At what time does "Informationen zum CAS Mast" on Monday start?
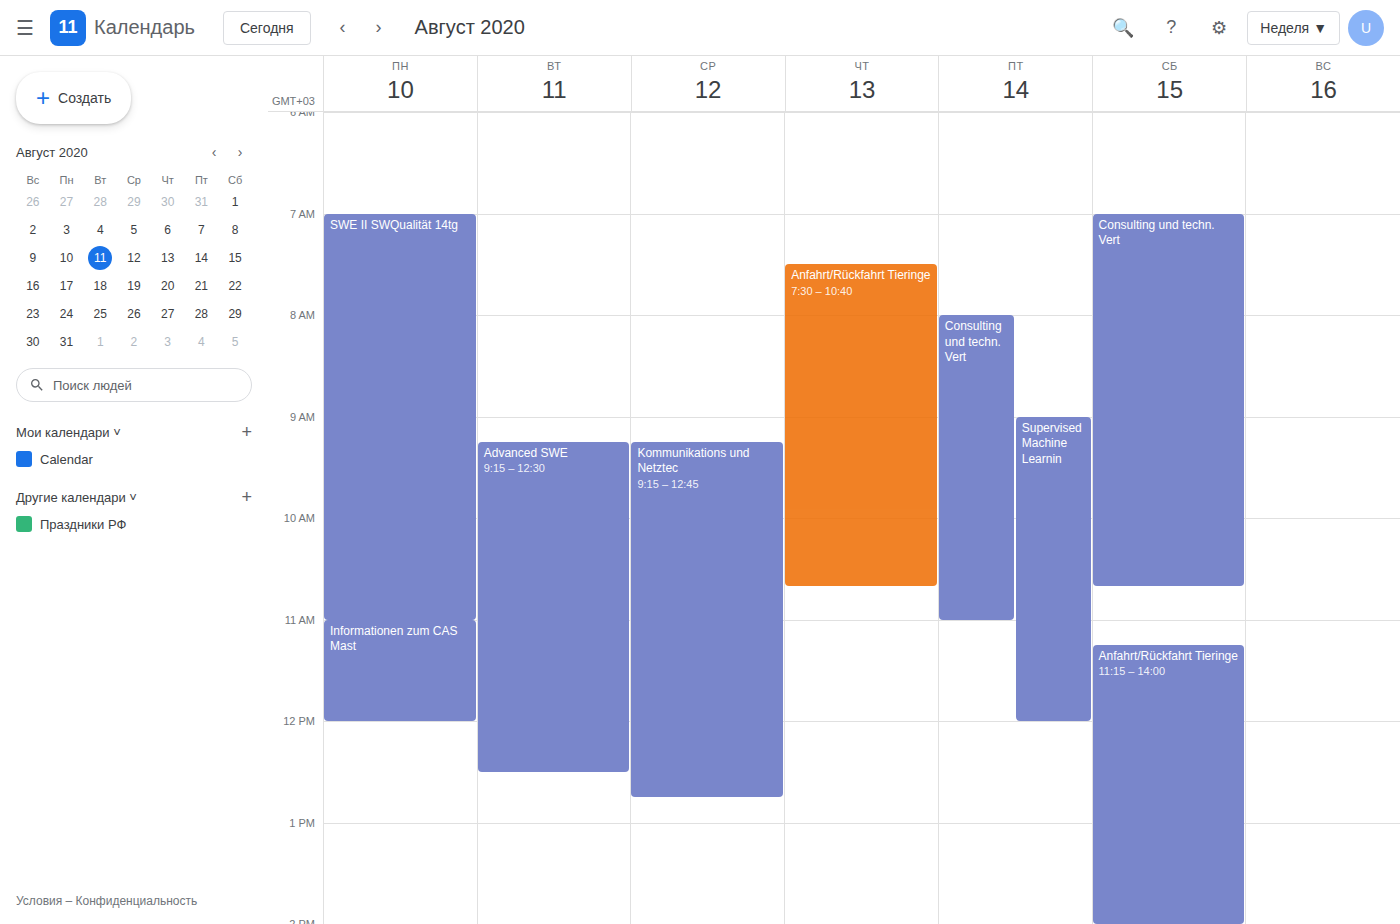
11:00 AM